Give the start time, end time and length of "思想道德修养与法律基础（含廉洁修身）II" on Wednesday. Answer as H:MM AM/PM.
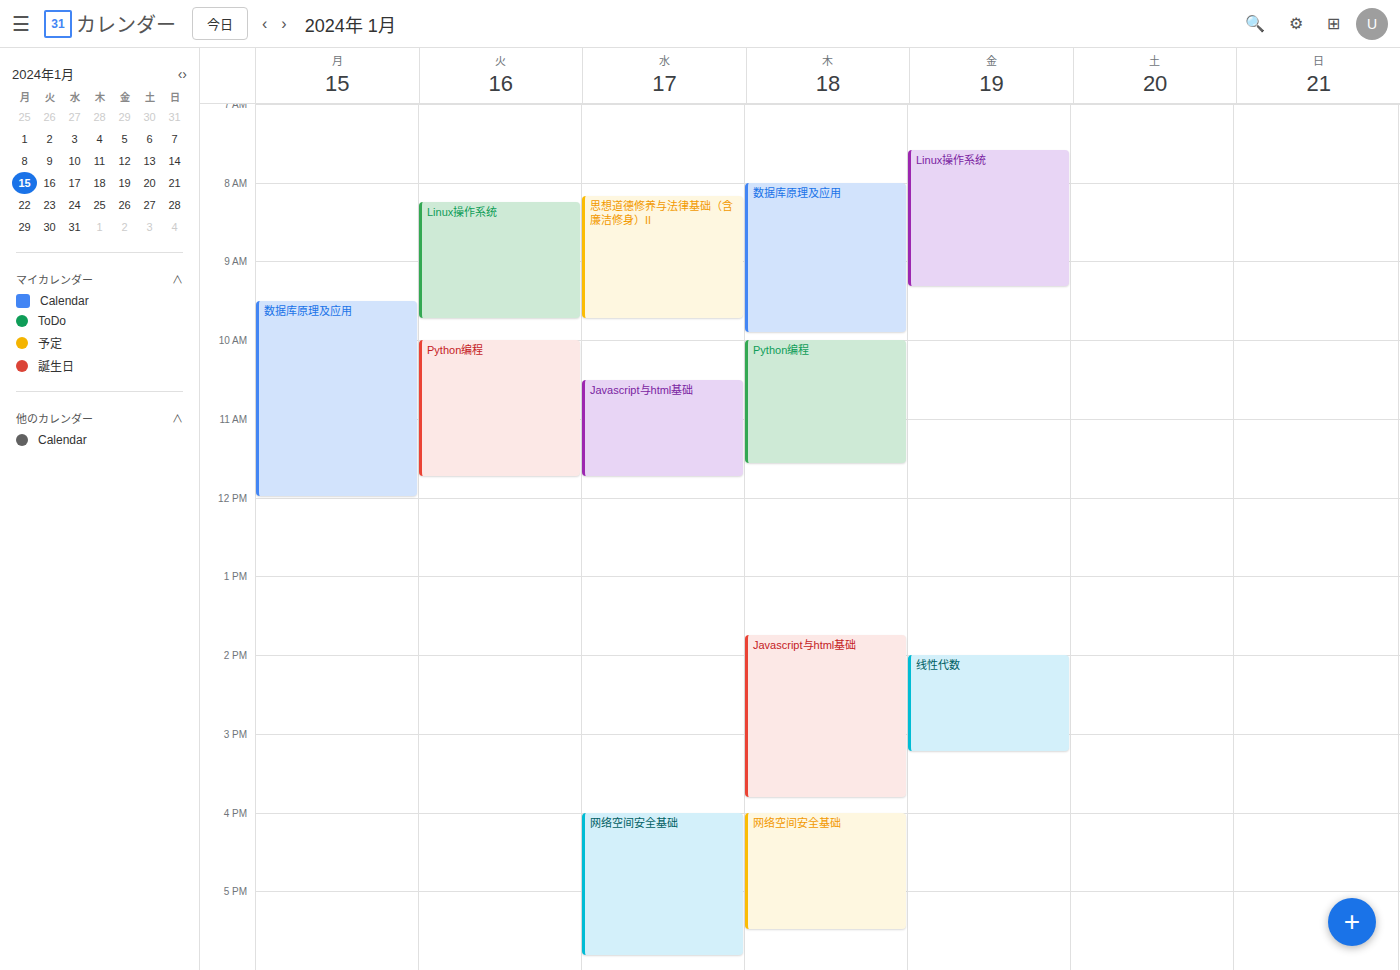
8:10 AM to 9:45 AM, 1 hour 35 minutes